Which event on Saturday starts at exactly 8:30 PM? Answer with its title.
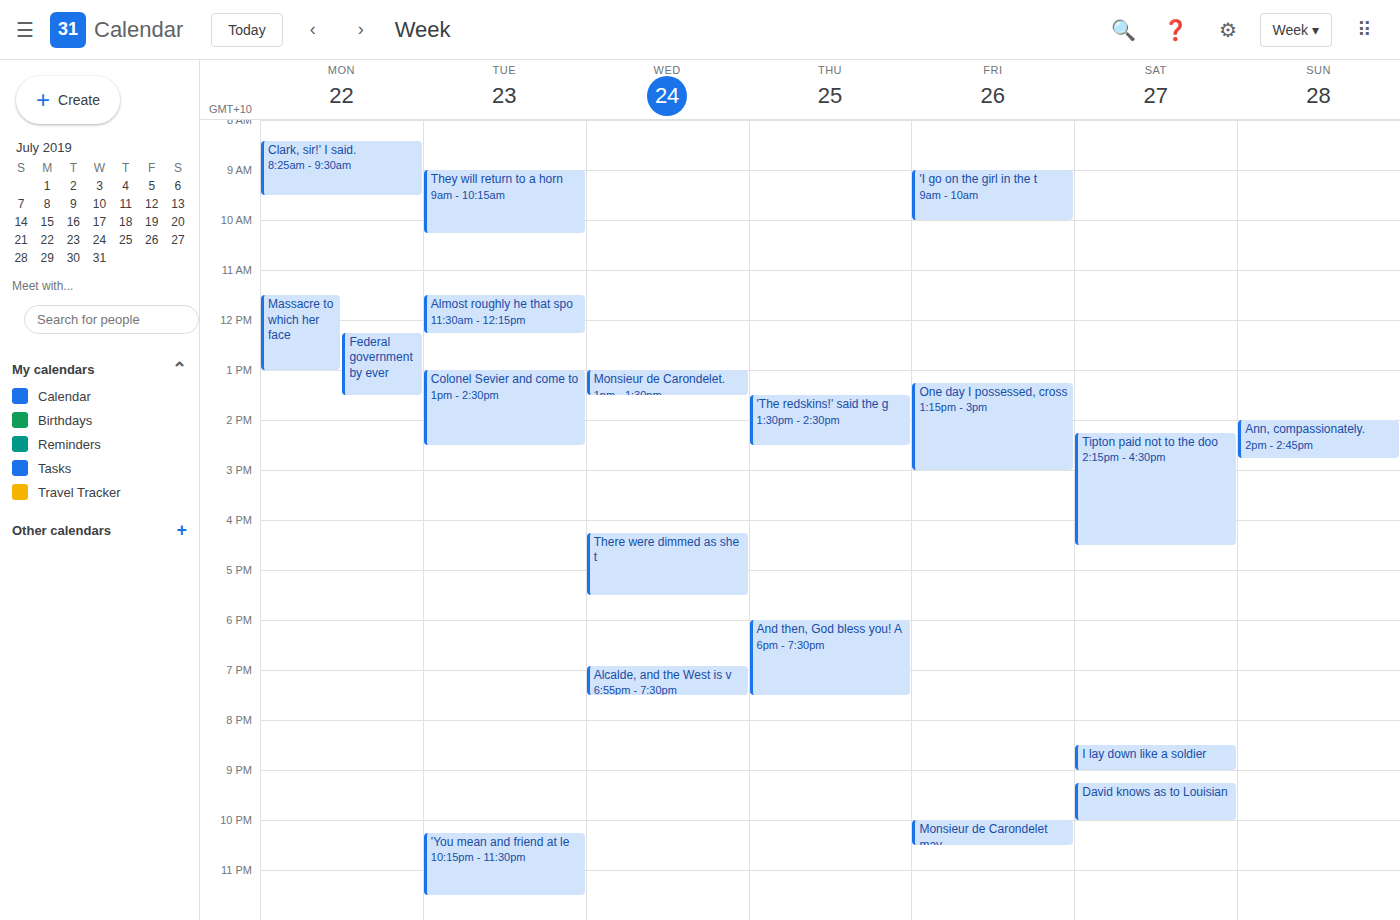
"I lay down like a soldier"